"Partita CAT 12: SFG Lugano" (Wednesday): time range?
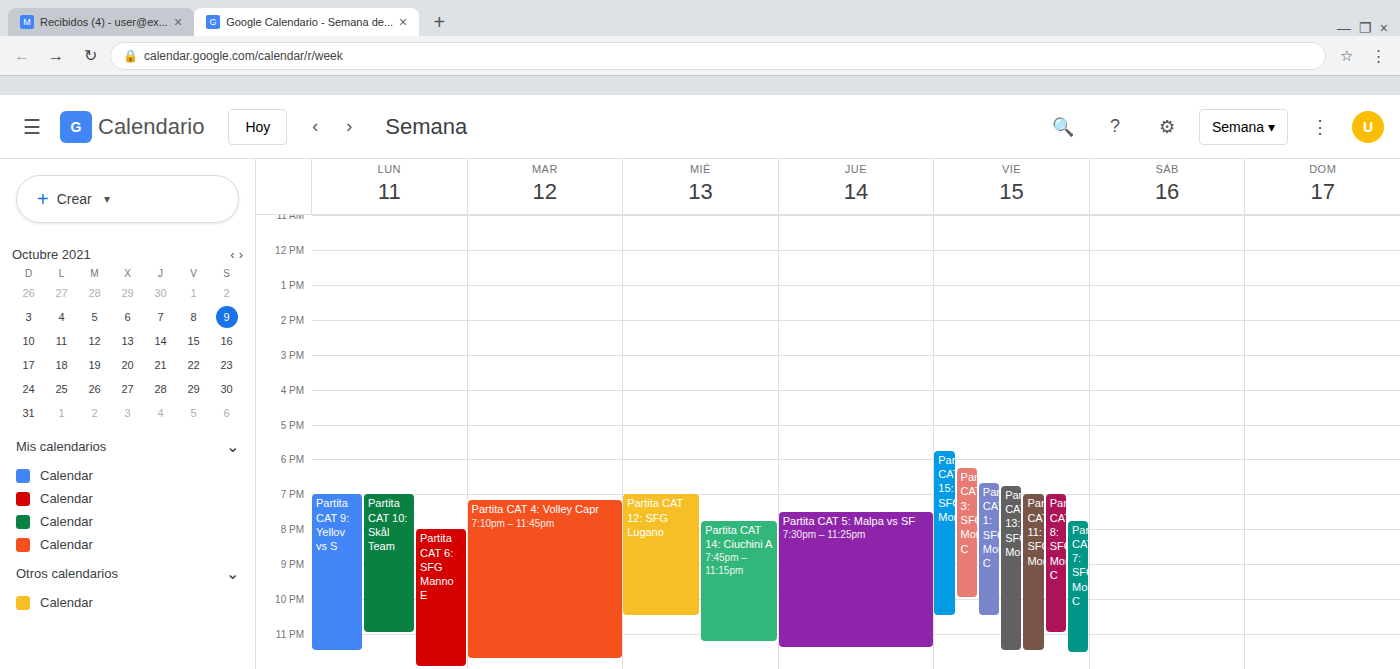
7:00 PM to 10:30 PM